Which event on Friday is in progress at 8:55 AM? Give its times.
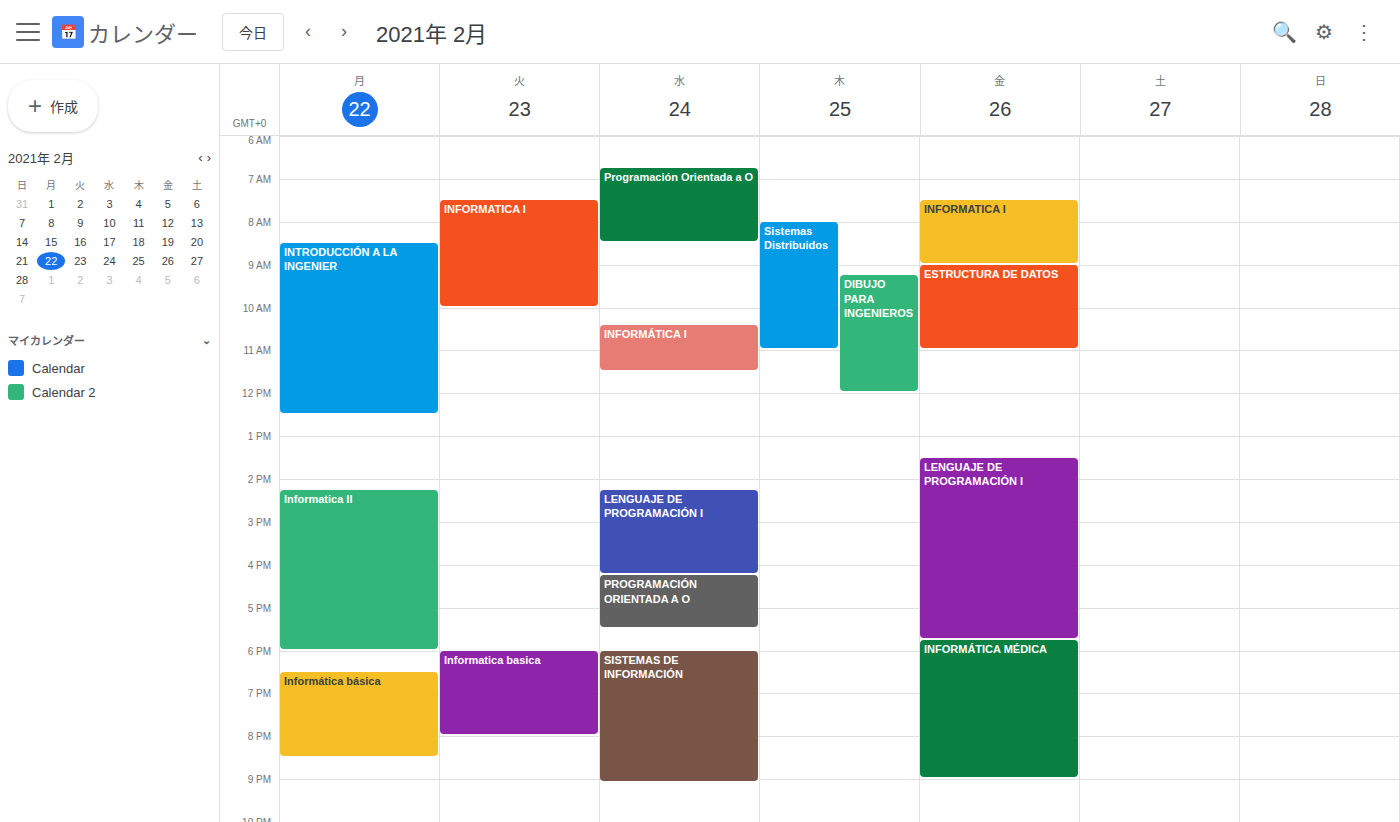
"INFORMATICA I", 7:30 AM to 9:00 AM